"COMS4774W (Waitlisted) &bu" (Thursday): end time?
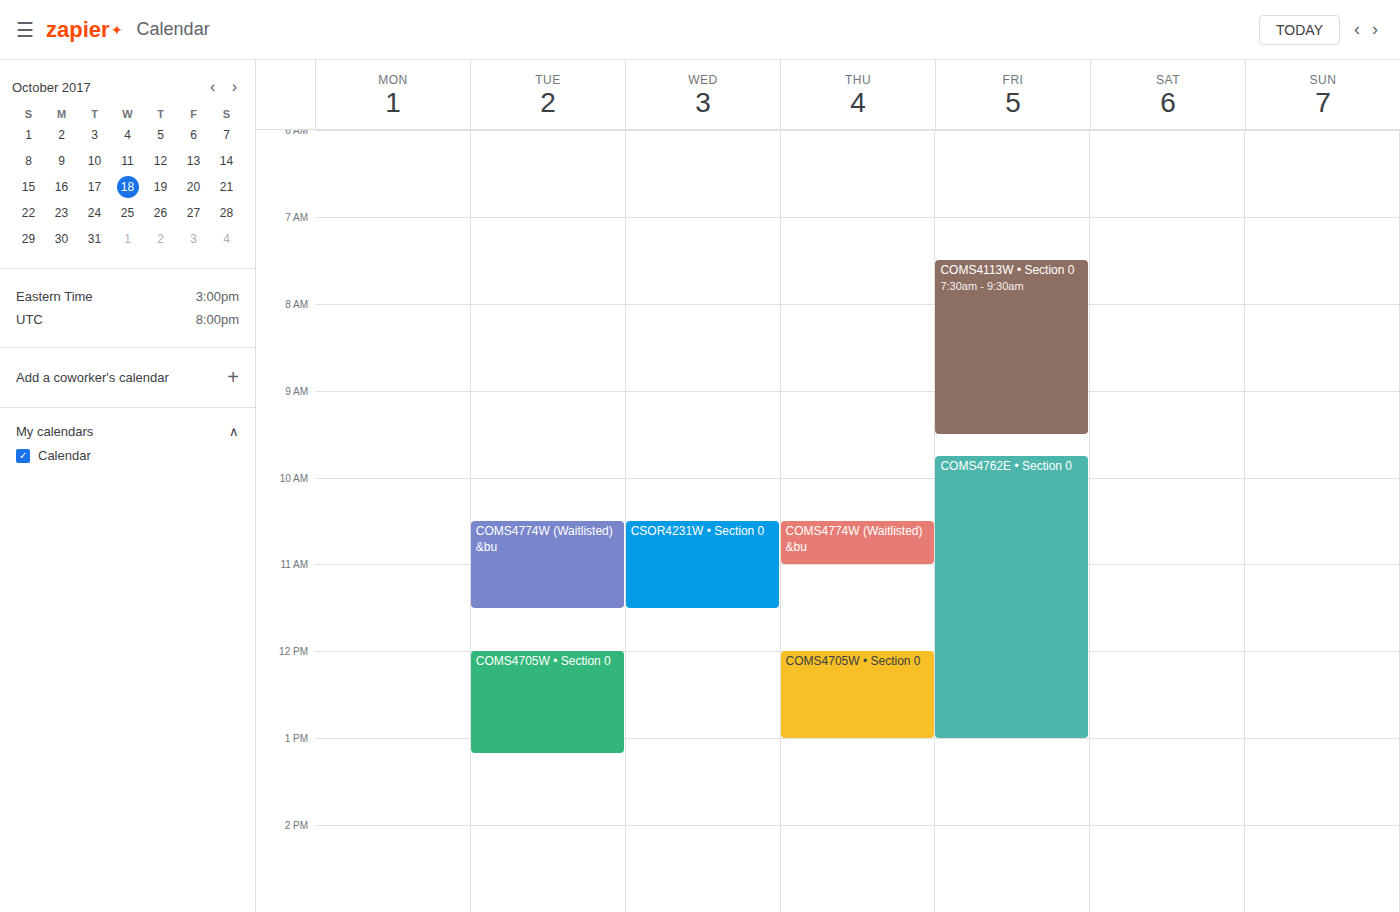
11:00 AM